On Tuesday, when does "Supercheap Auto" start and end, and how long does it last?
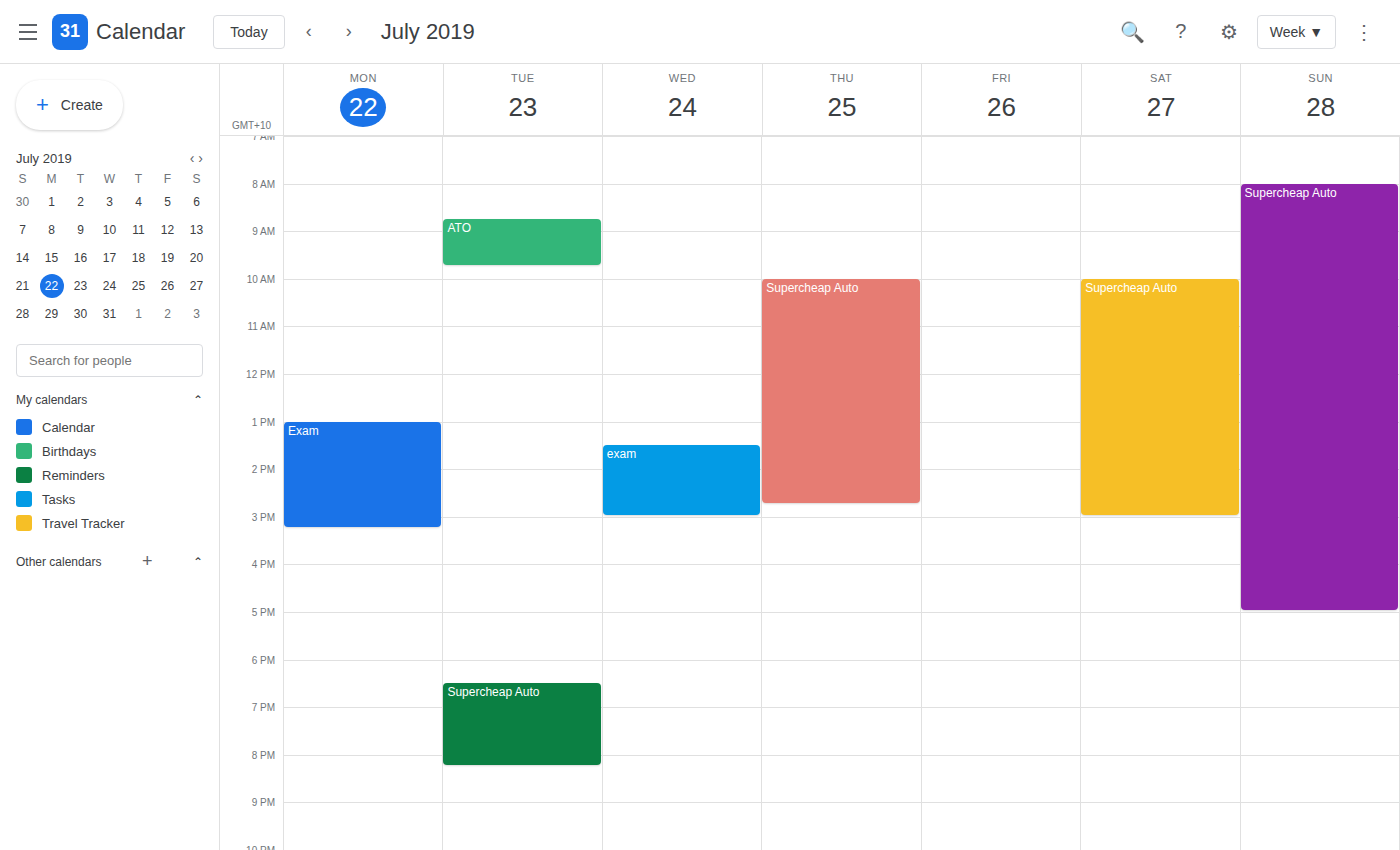
6:30 PM to 8:15 PM, 1 hour 45 minutes